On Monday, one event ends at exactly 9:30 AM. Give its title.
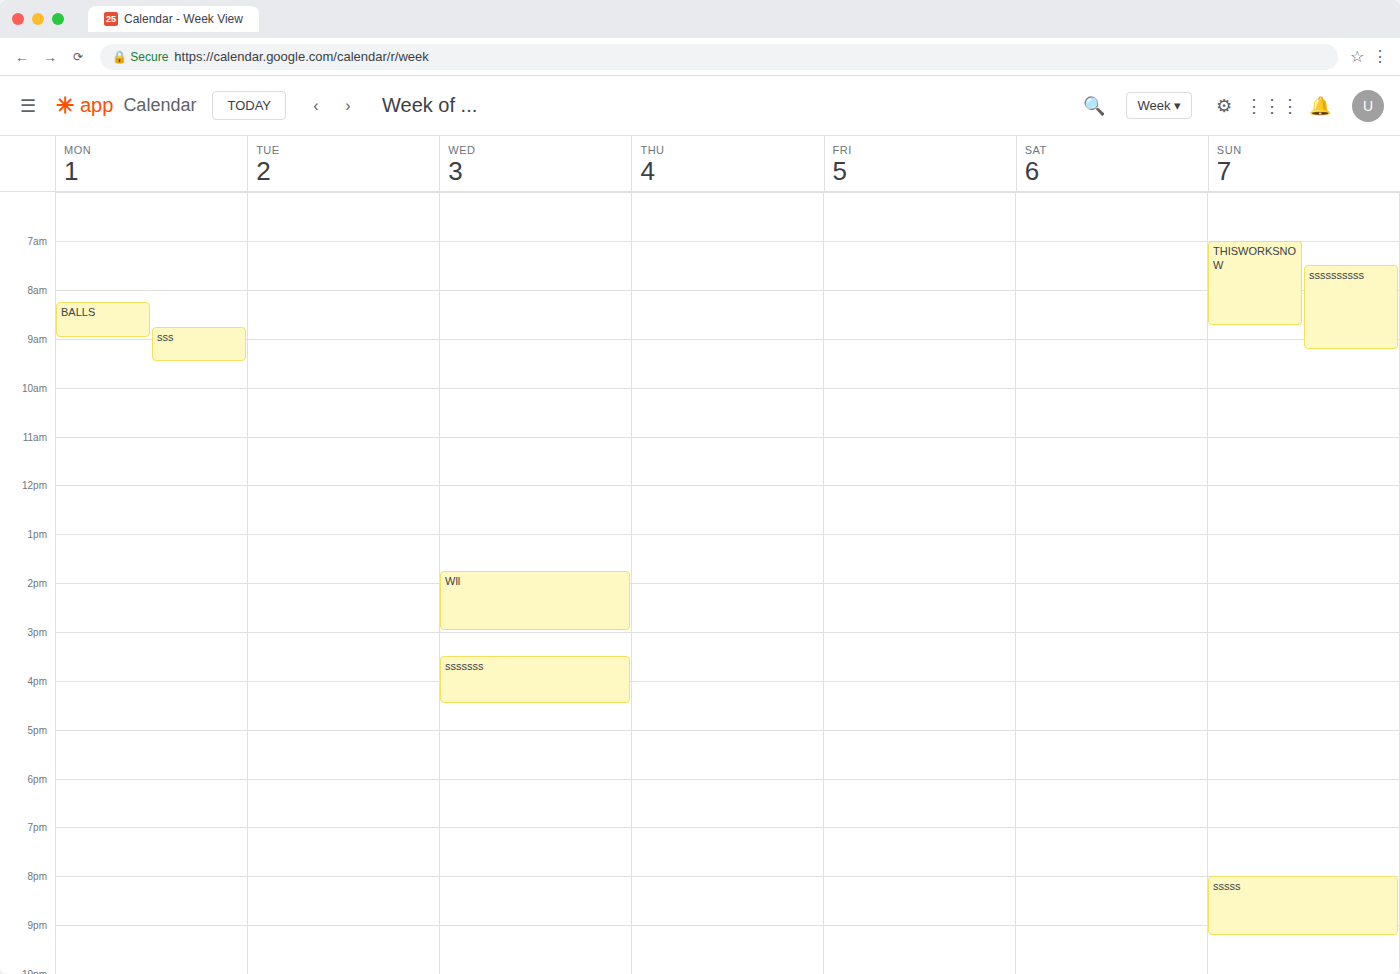
"sss"